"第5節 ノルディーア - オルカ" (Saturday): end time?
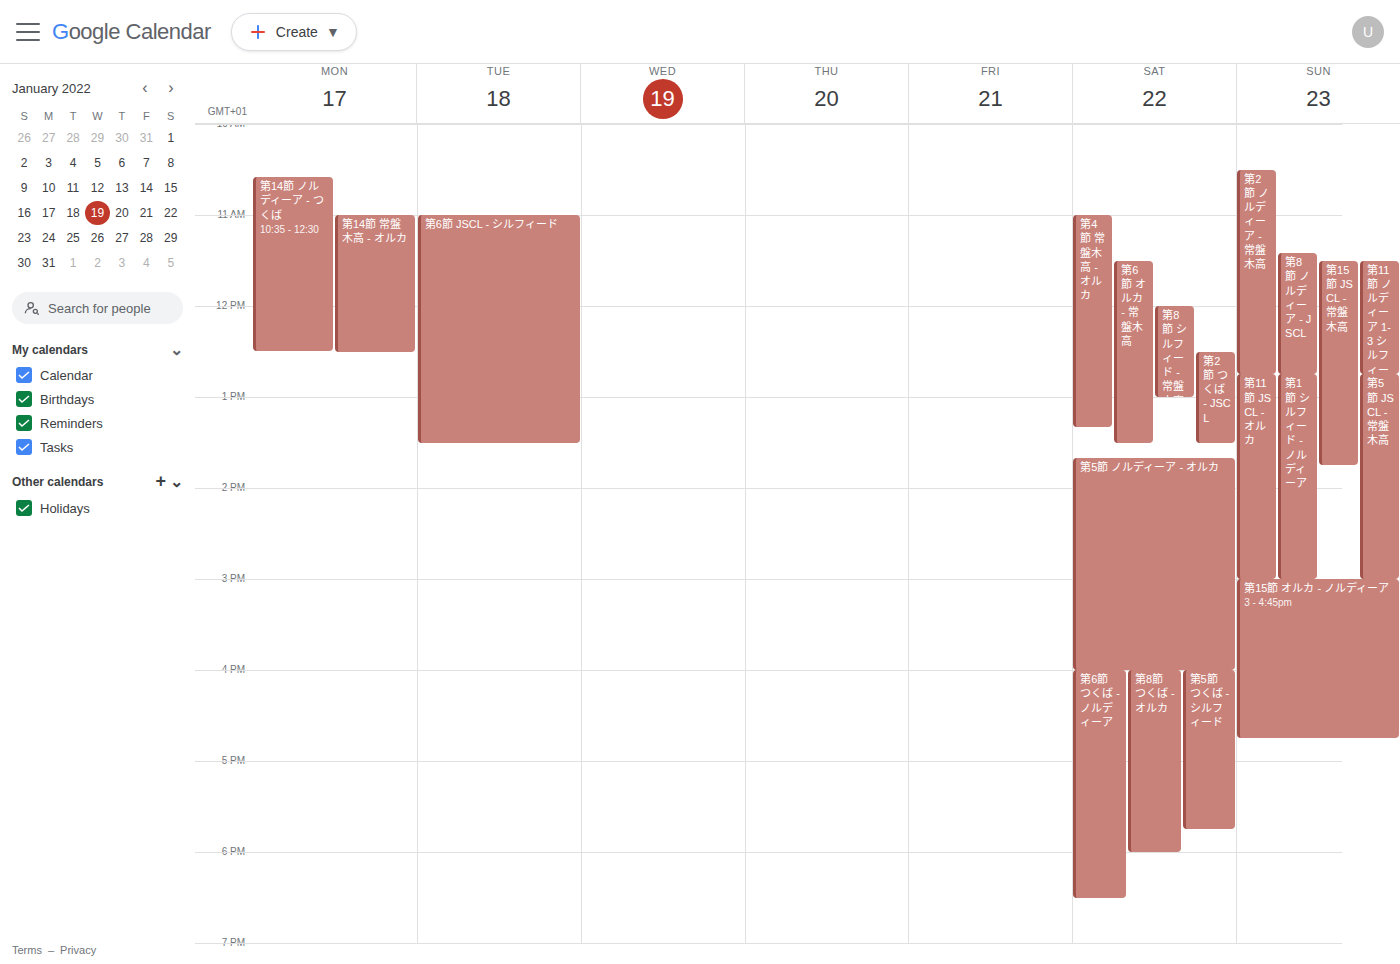
4:00 PM